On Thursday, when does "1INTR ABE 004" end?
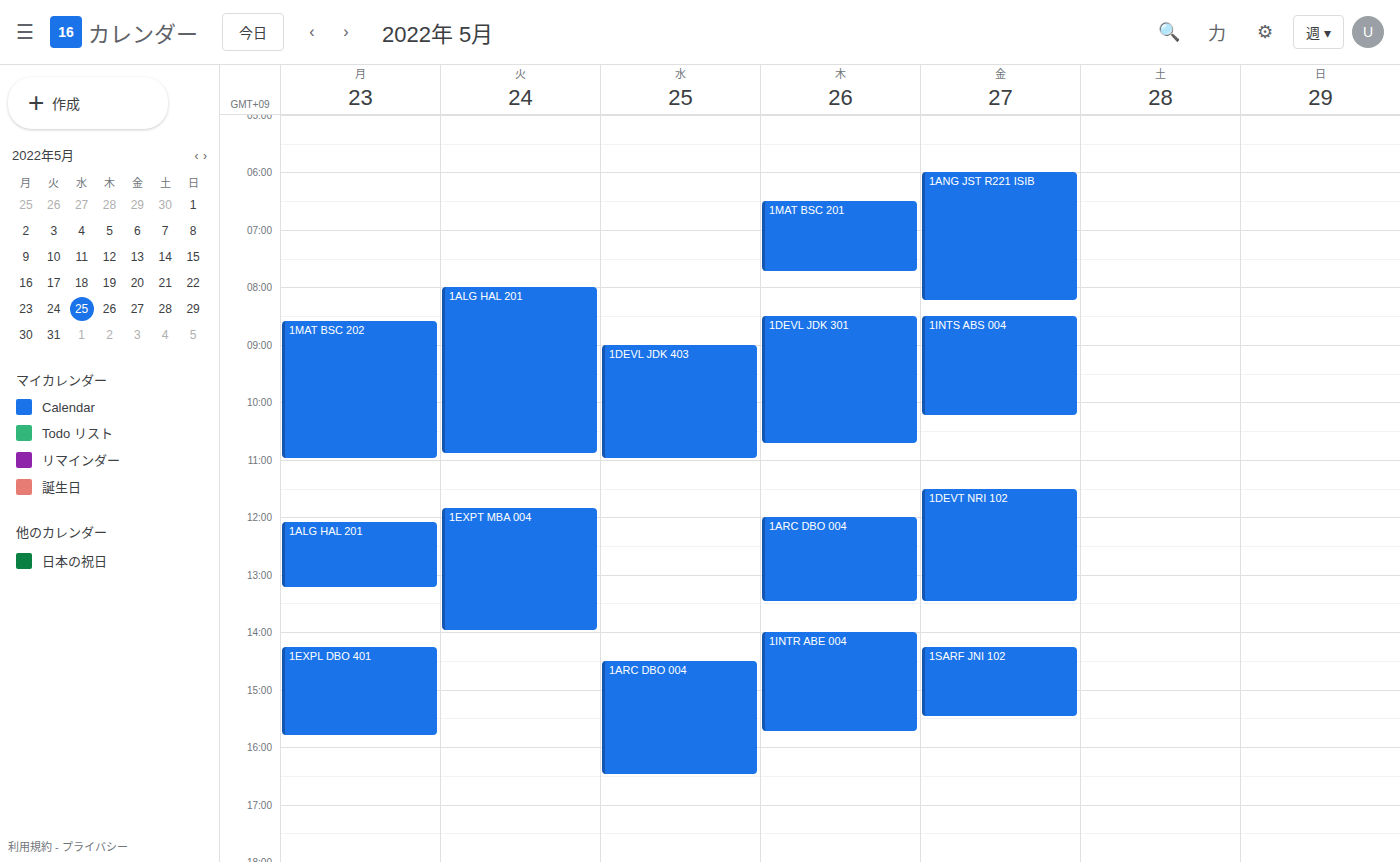
15:45